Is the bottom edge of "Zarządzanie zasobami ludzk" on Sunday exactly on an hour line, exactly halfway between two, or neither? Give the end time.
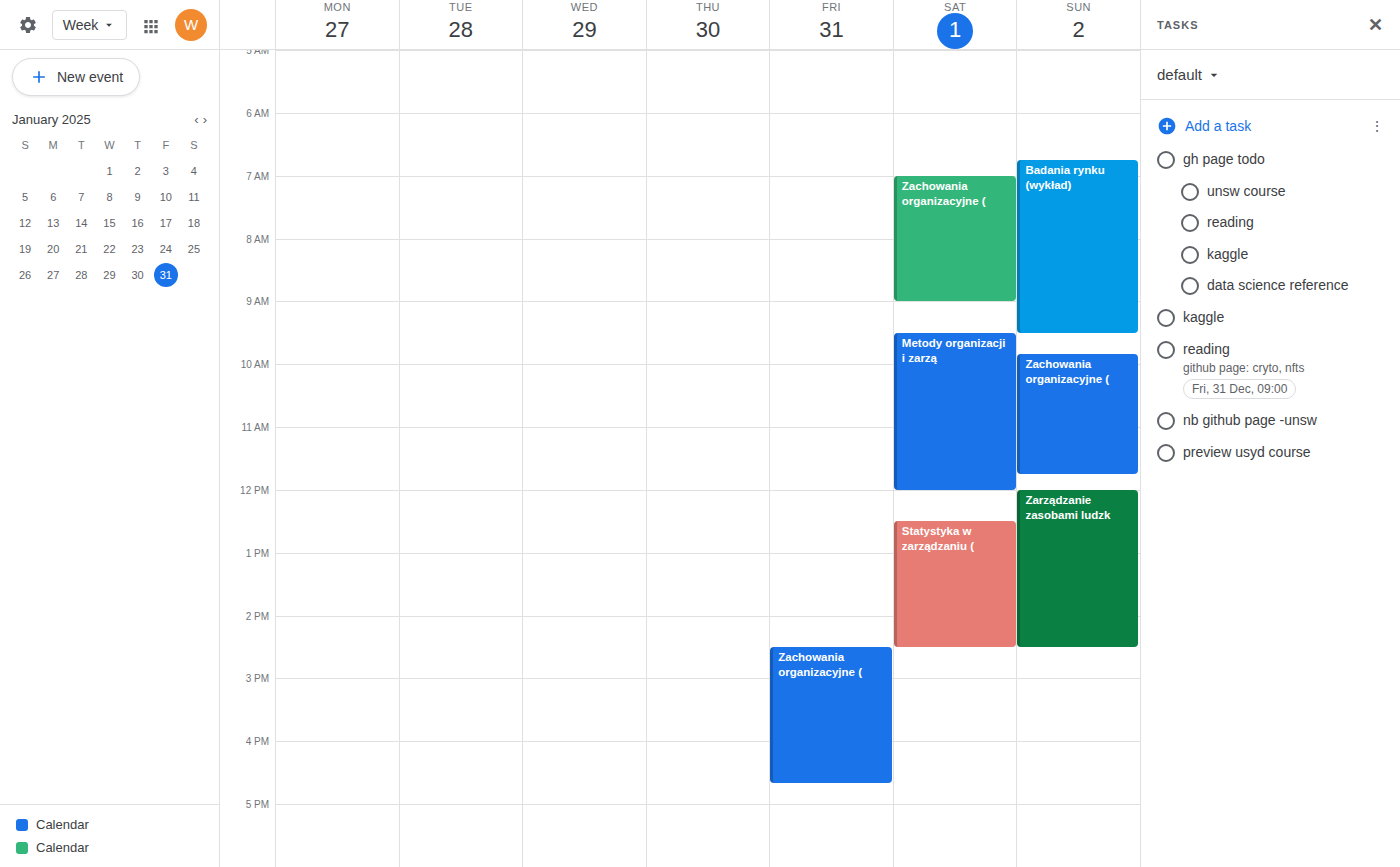
2:30 PM -- halfway between the 2 PM and 3 PM lines.